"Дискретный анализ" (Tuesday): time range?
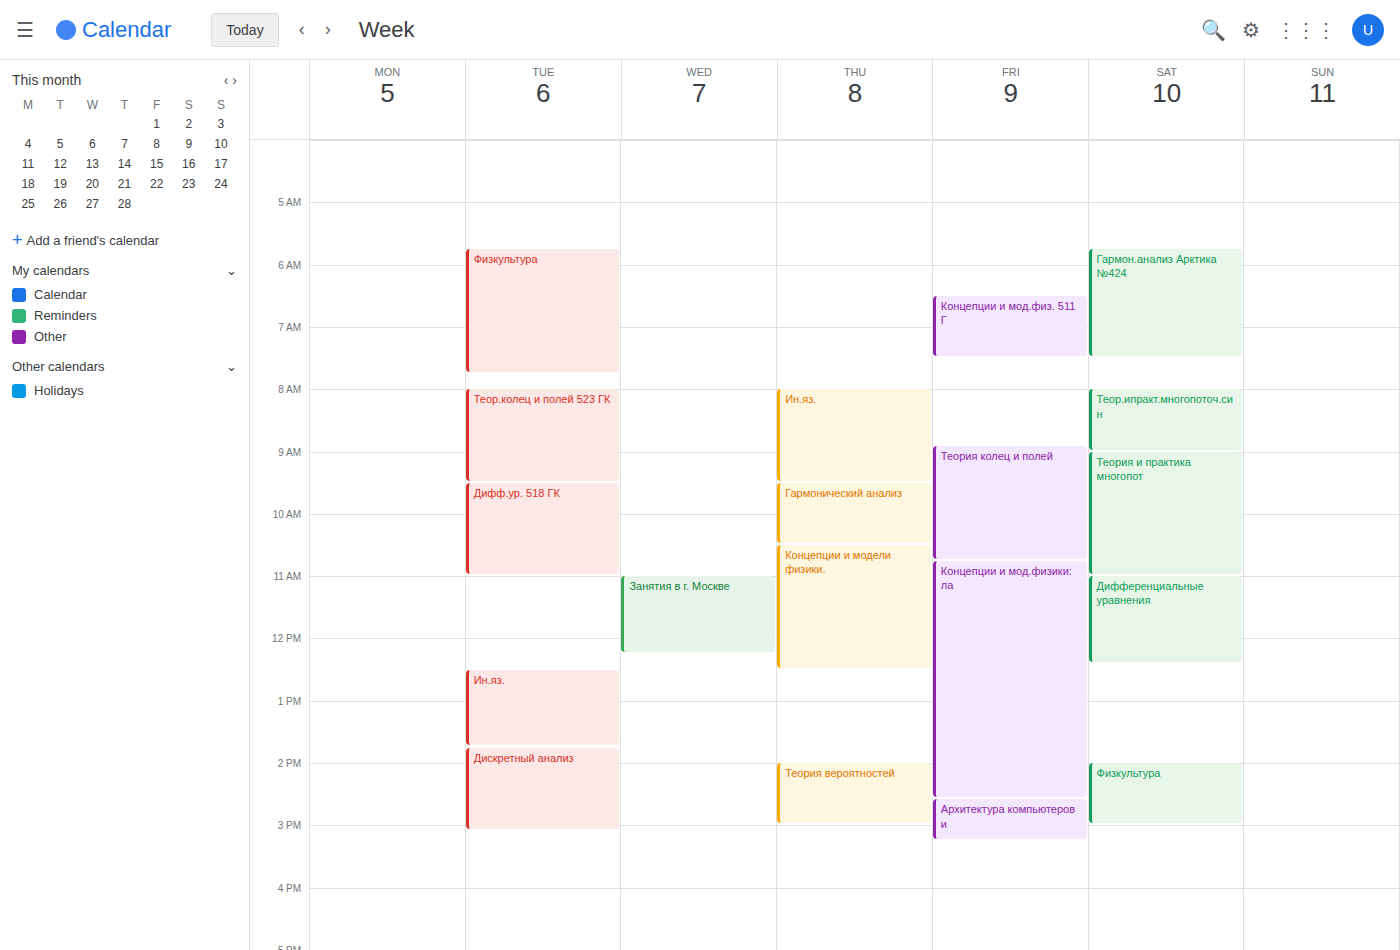
1:45 PM to 3:05 PM